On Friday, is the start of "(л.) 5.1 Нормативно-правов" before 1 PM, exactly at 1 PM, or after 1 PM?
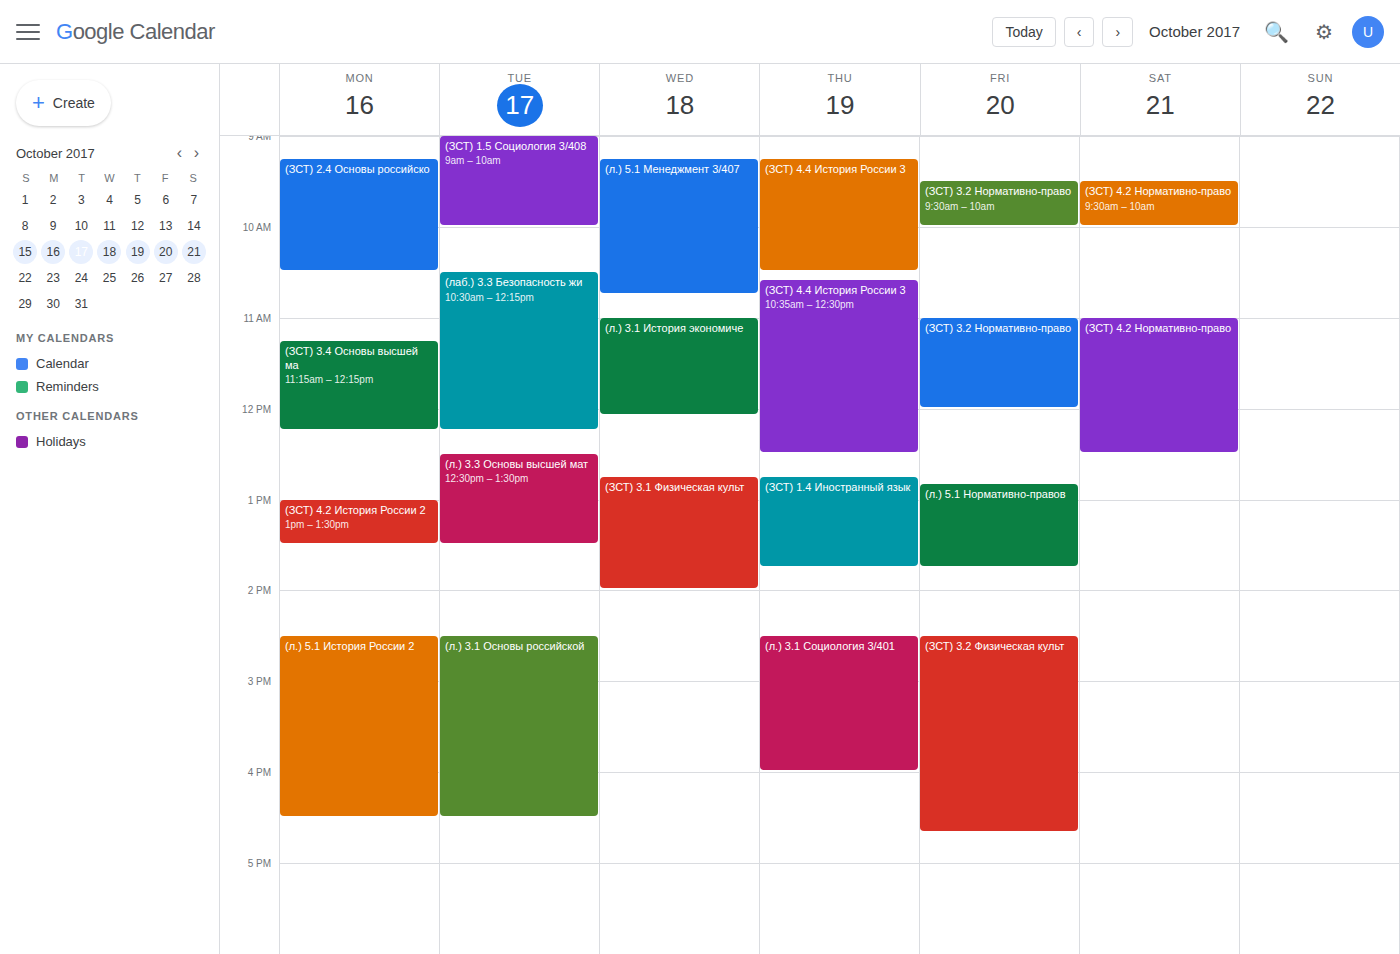
12:50 PM -- before 1 PM, 10 minutes above the 1 PM line.